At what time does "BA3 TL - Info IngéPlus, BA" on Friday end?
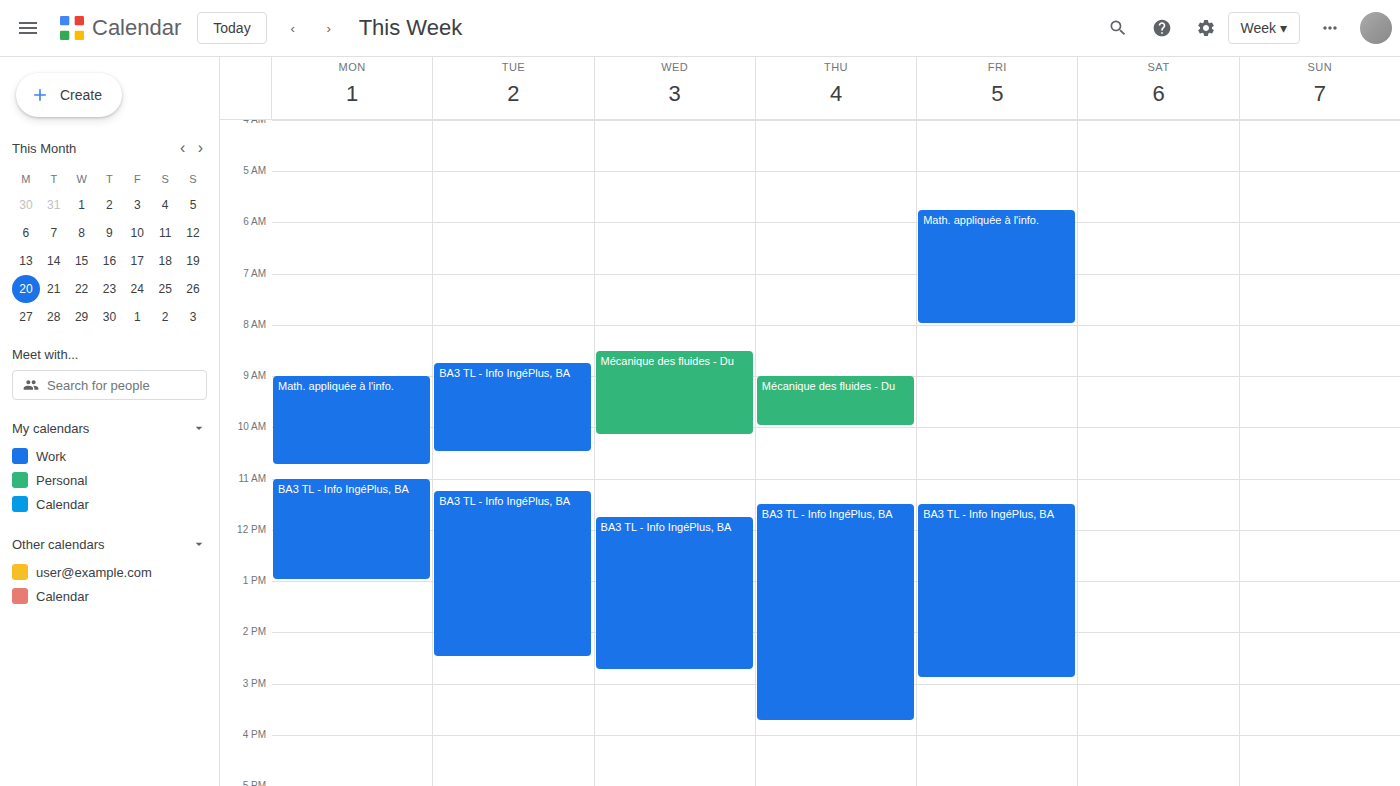
2:55 PM